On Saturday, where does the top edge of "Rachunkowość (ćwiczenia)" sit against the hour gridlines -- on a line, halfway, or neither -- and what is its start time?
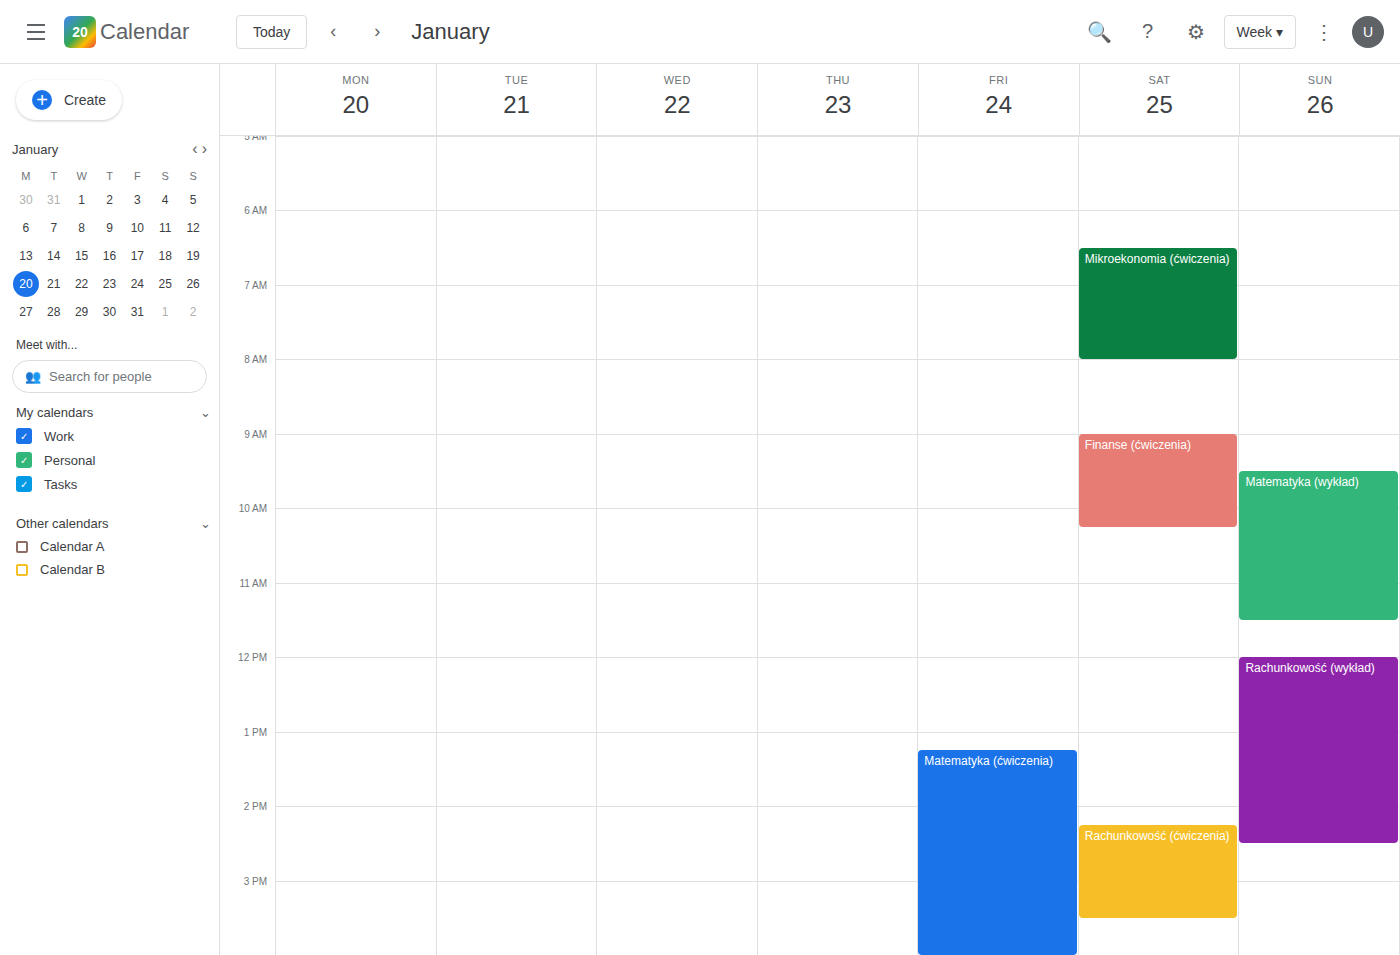
2:15 PM -- neither: a quarter of the way from the 2 PM line to the 3 PM line.